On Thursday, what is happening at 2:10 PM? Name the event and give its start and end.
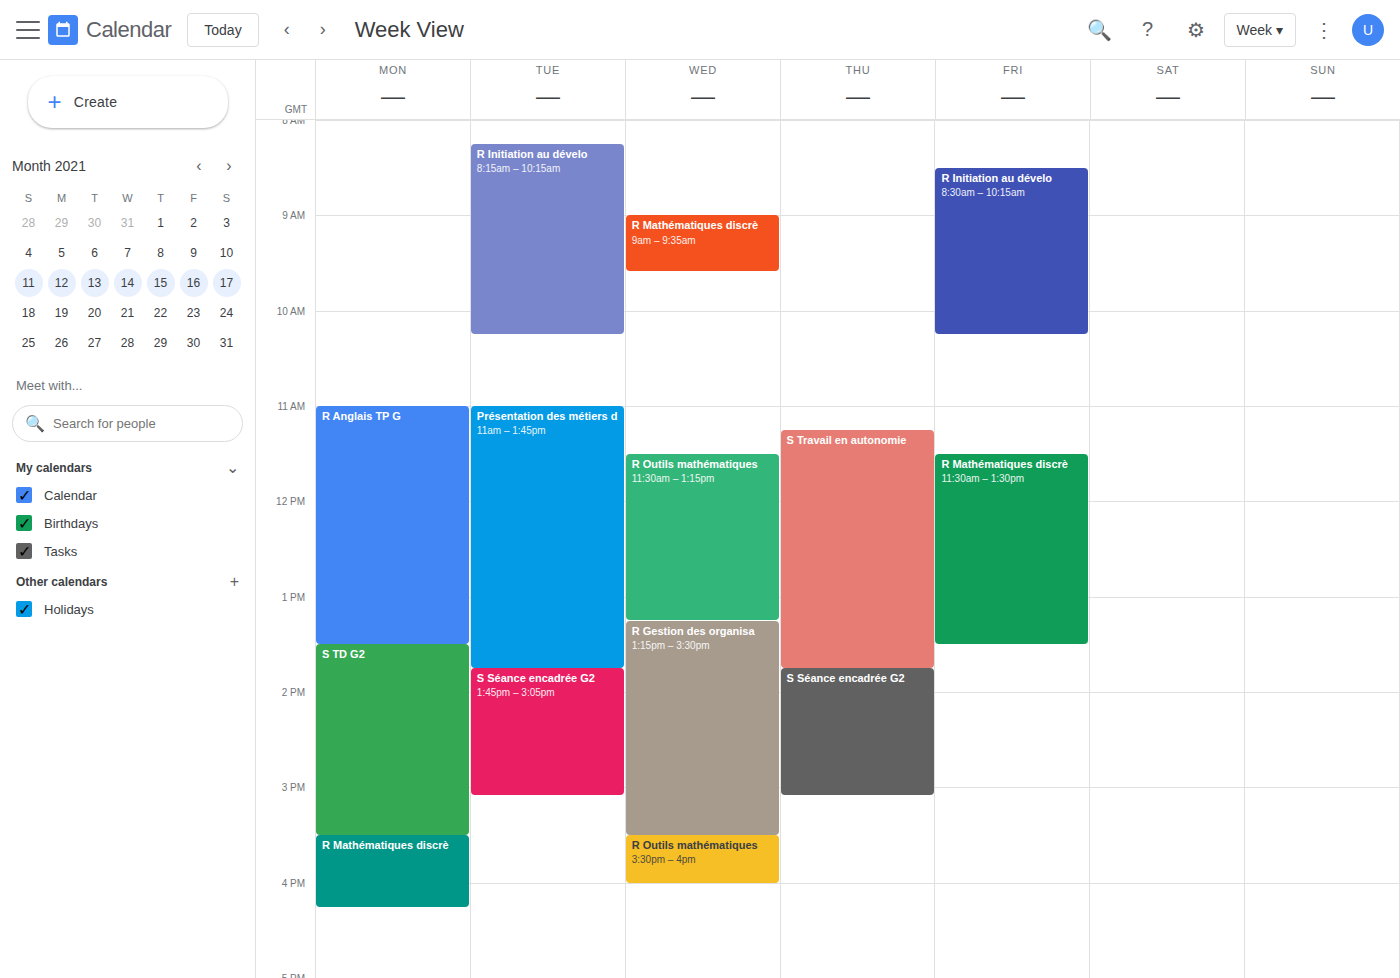
"S Séance encadrée G2", 1:45 PM to 3:05 PM